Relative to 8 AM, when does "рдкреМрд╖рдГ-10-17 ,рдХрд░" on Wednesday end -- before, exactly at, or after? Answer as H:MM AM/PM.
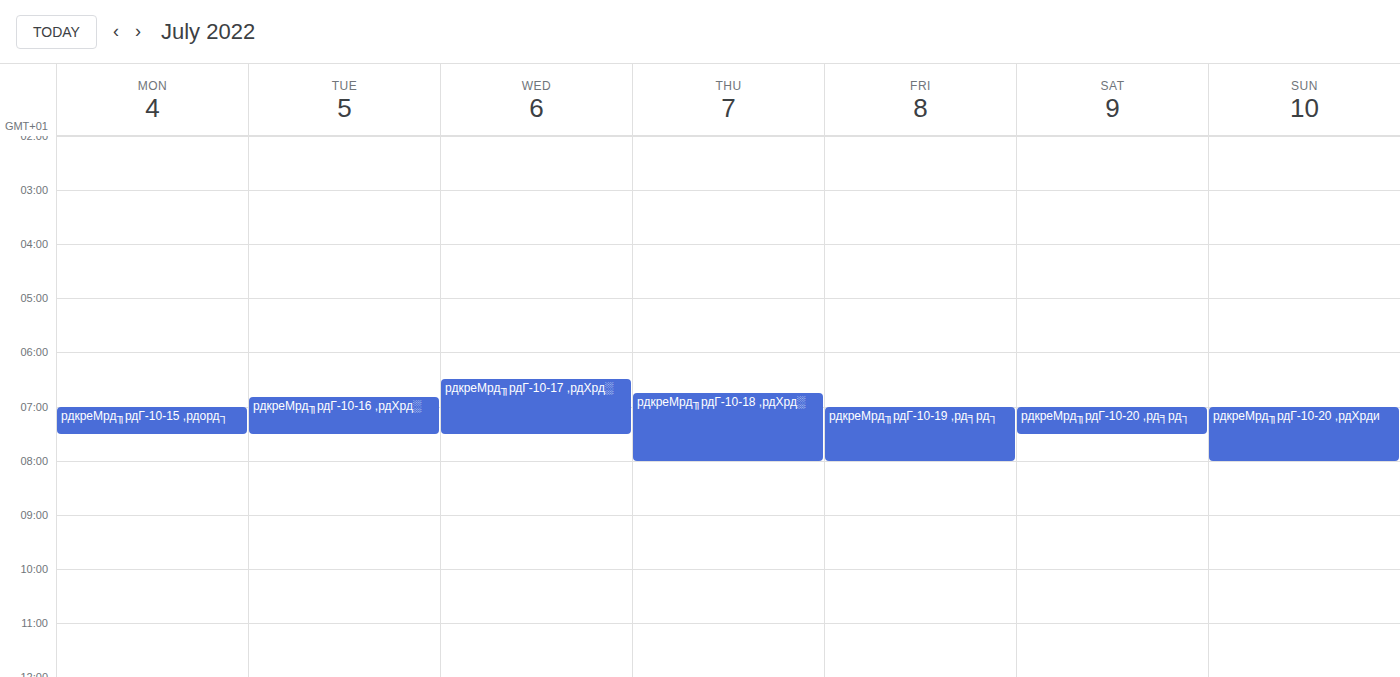
7:30 AM -- before 8 AM, 30 minutes above the 8 AM line.